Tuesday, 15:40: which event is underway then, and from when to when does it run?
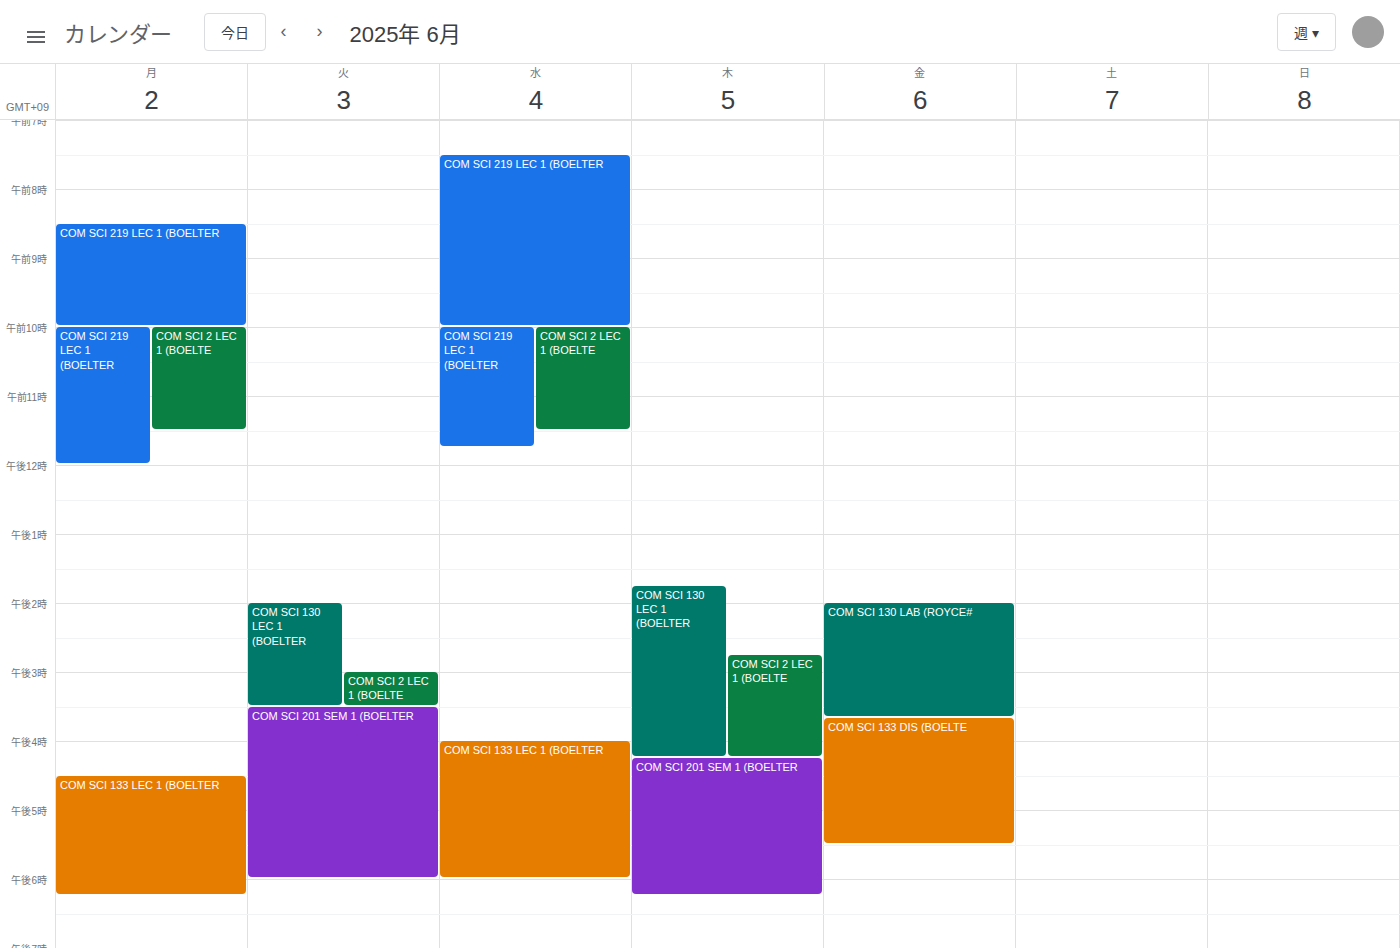
"COM SCI 201 SEM 1 (BOELTER", 15:30 to 18:00